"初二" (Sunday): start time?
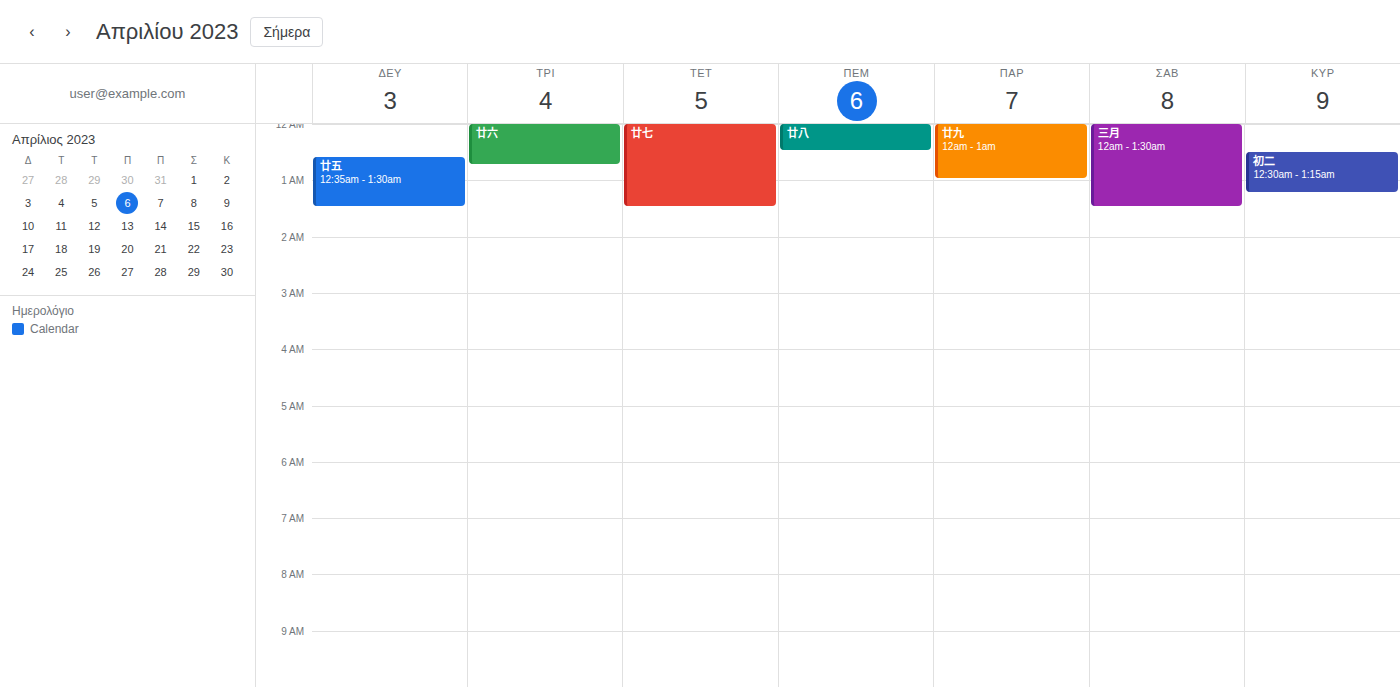
12:30 AM